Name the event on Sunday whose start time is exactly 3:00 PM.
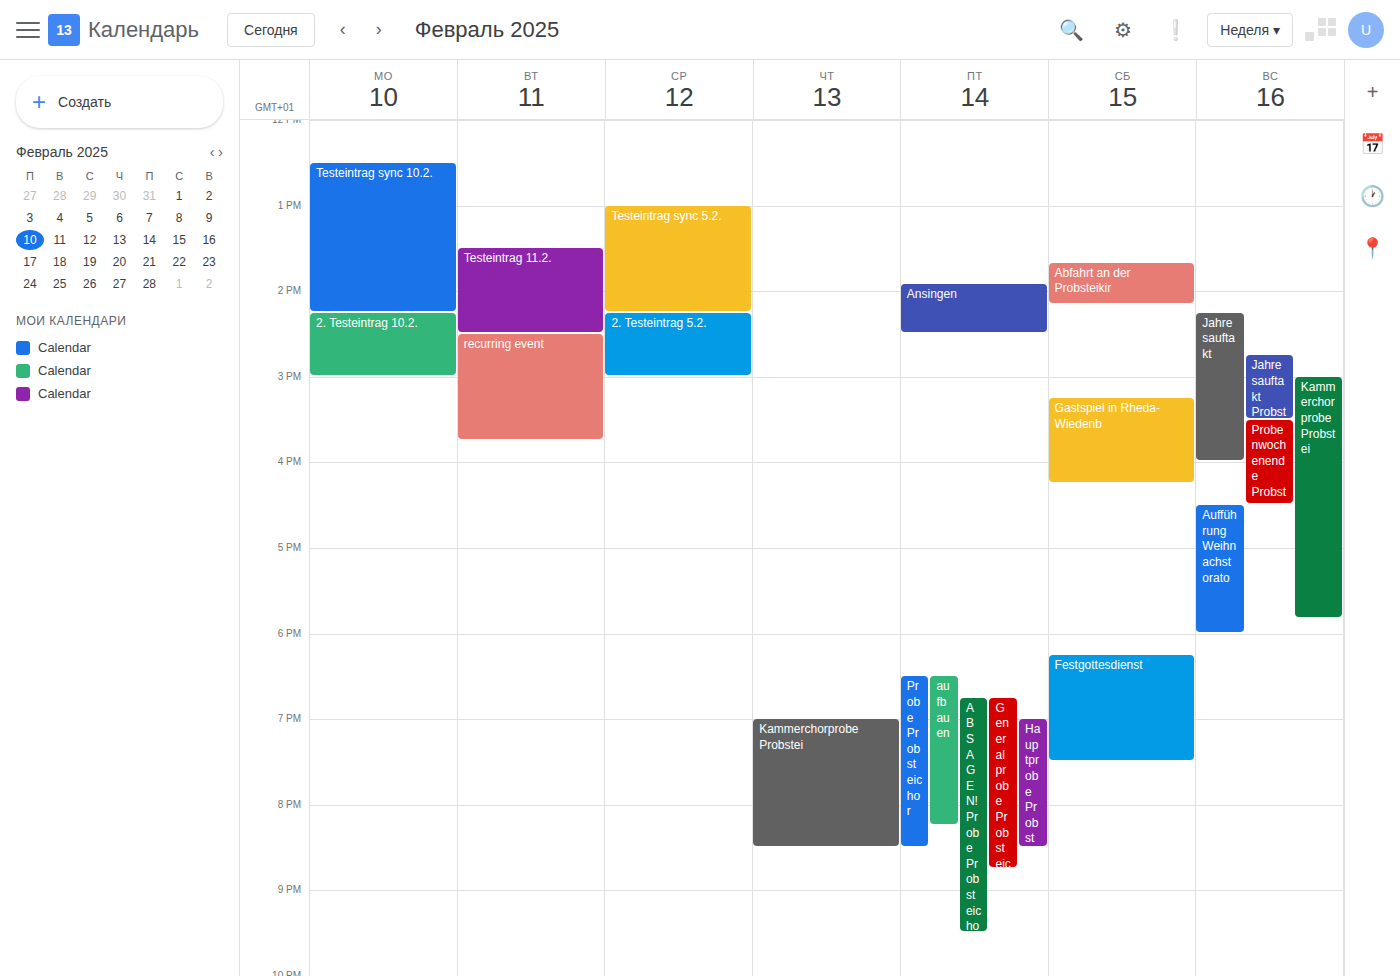
"Kammerchorprobe Probstei"